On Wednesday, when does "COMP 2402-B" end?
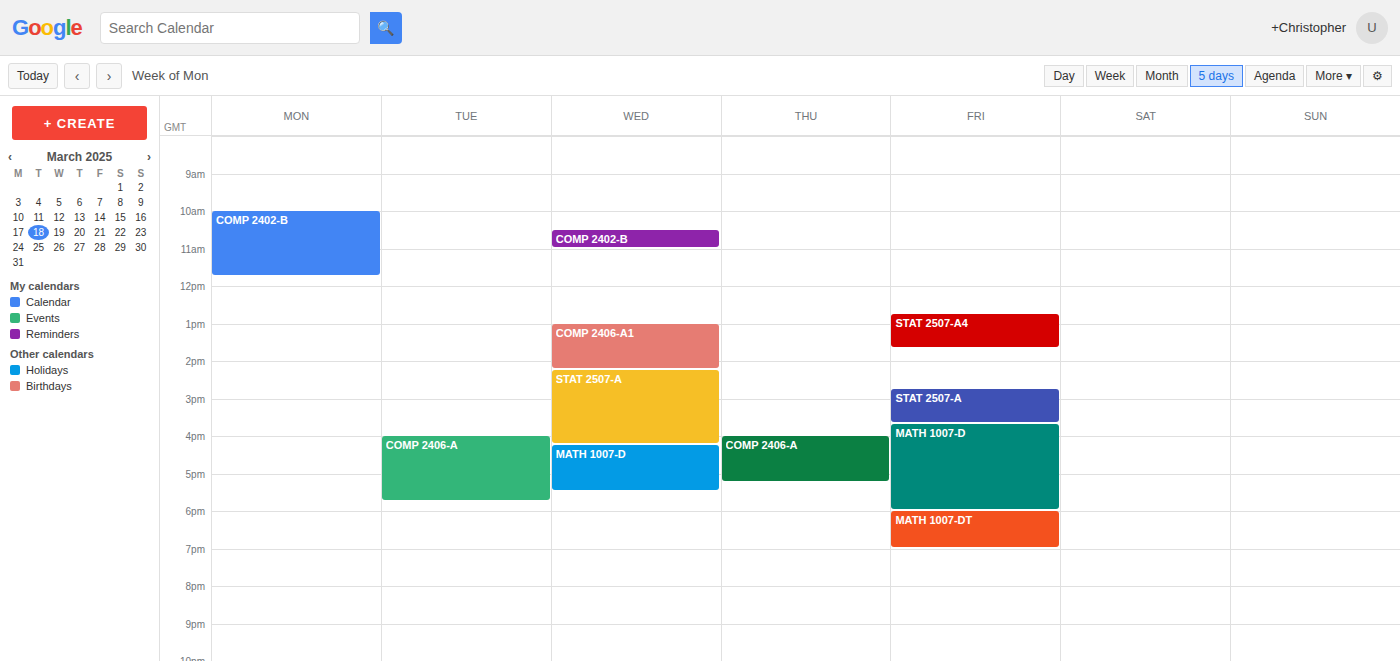
11:00 AM